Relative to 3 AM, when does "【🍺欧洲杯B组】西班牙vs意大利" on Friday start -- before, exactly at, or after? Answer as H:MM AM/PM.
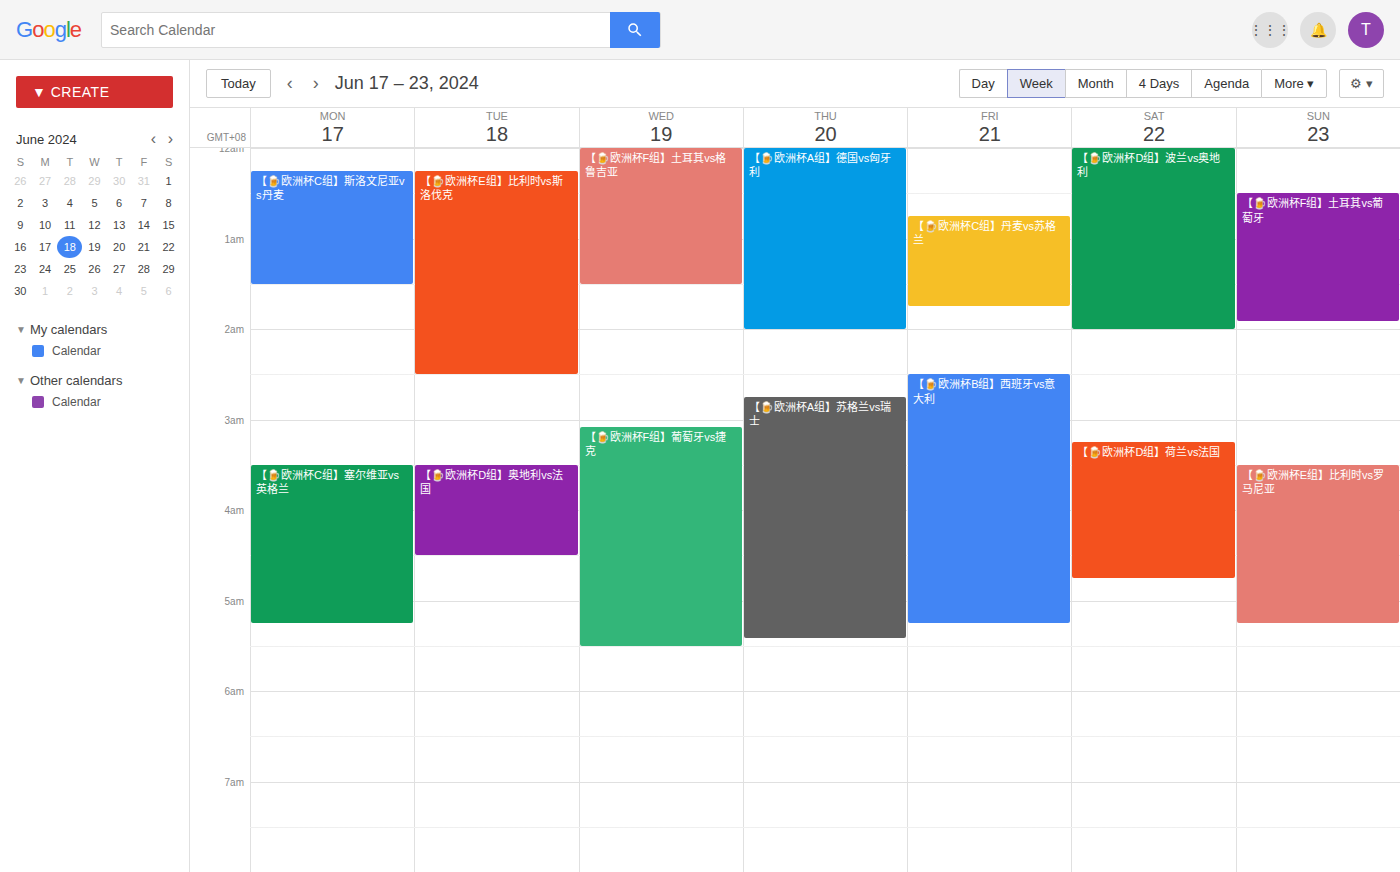
2:30 AM -- before 3 AM, 30 minutes above the 3 AM line.